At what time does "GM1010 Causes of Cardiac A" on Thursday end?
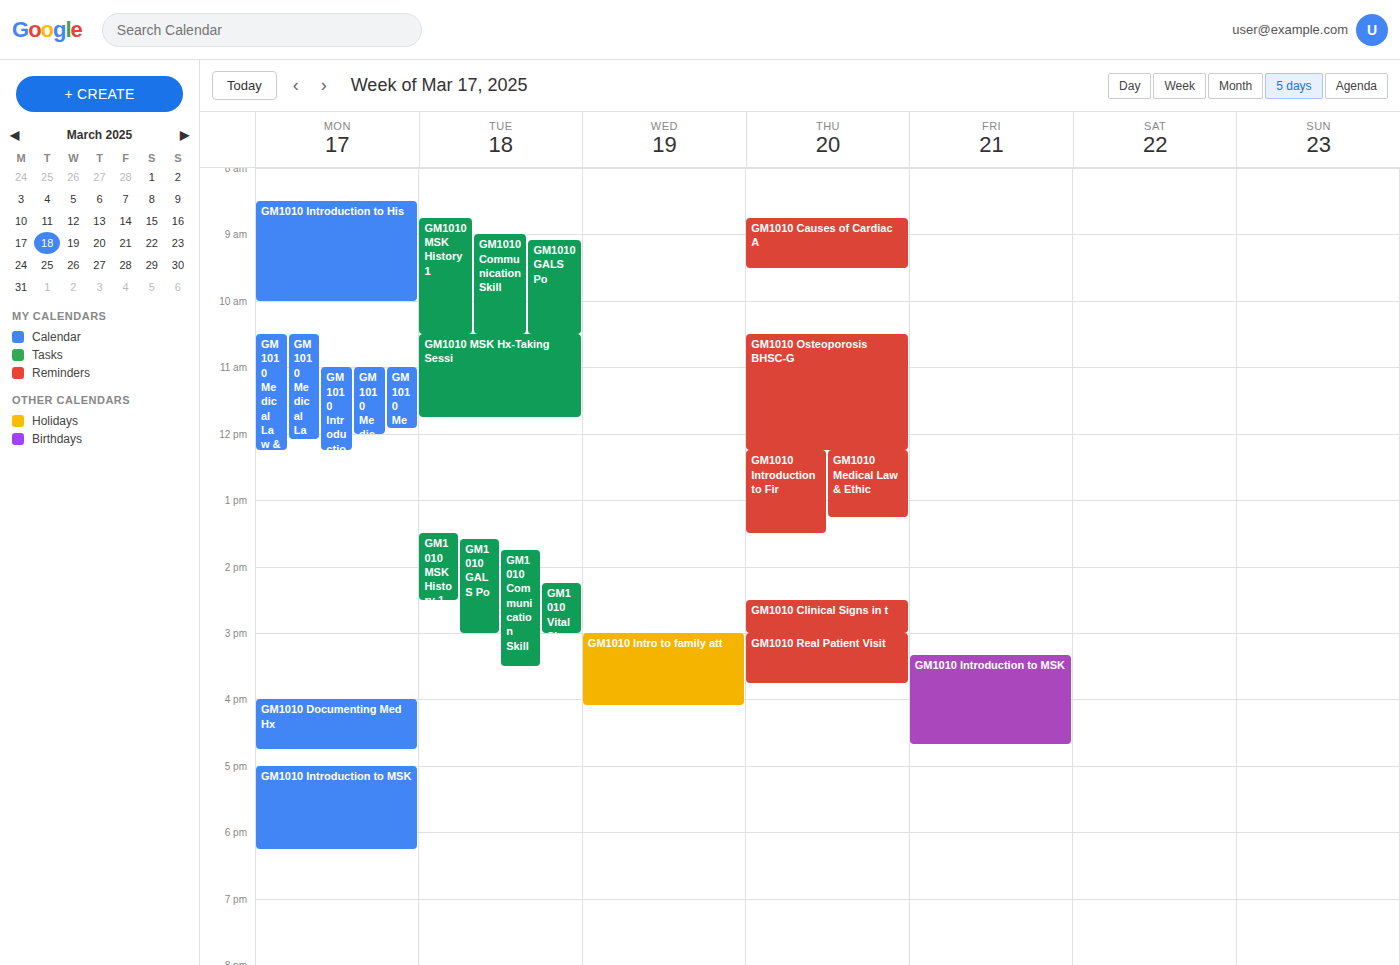
9:30 AM